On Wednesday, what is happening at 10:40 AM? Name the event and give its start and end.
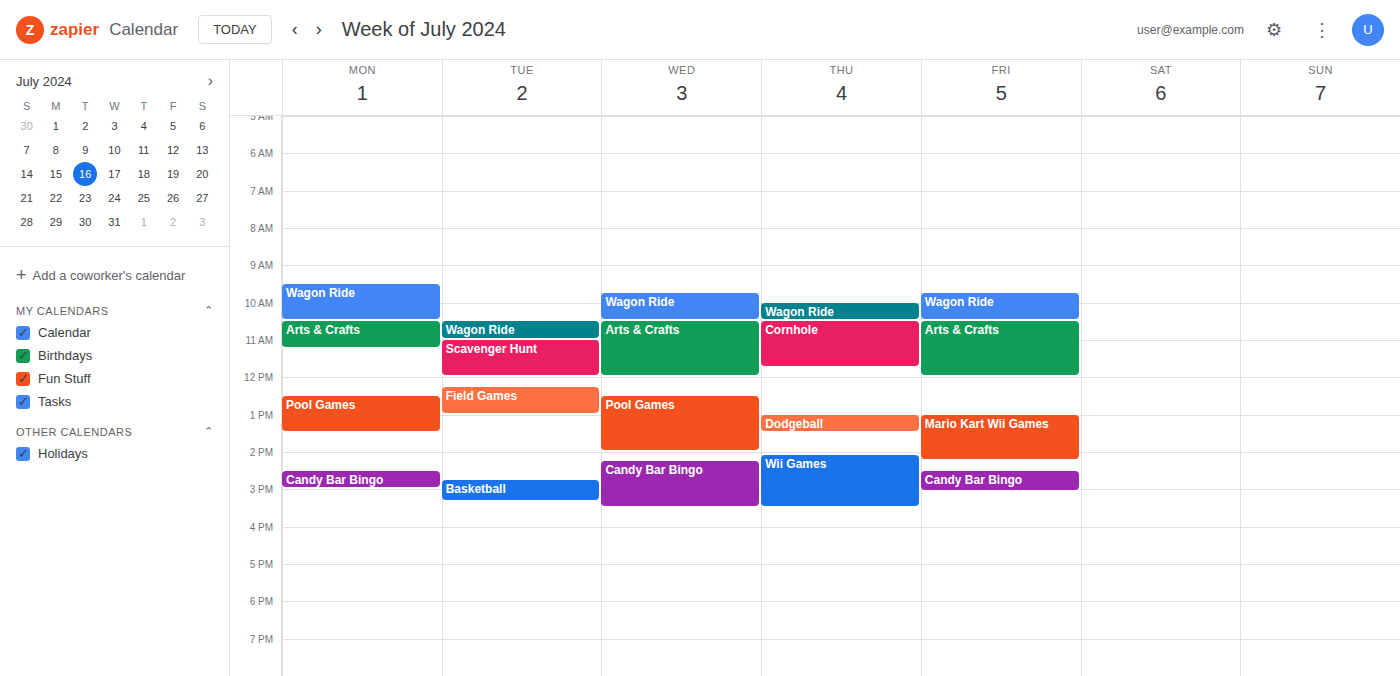
"Arts & Crafts", 10:30 AM to 12:00 PM